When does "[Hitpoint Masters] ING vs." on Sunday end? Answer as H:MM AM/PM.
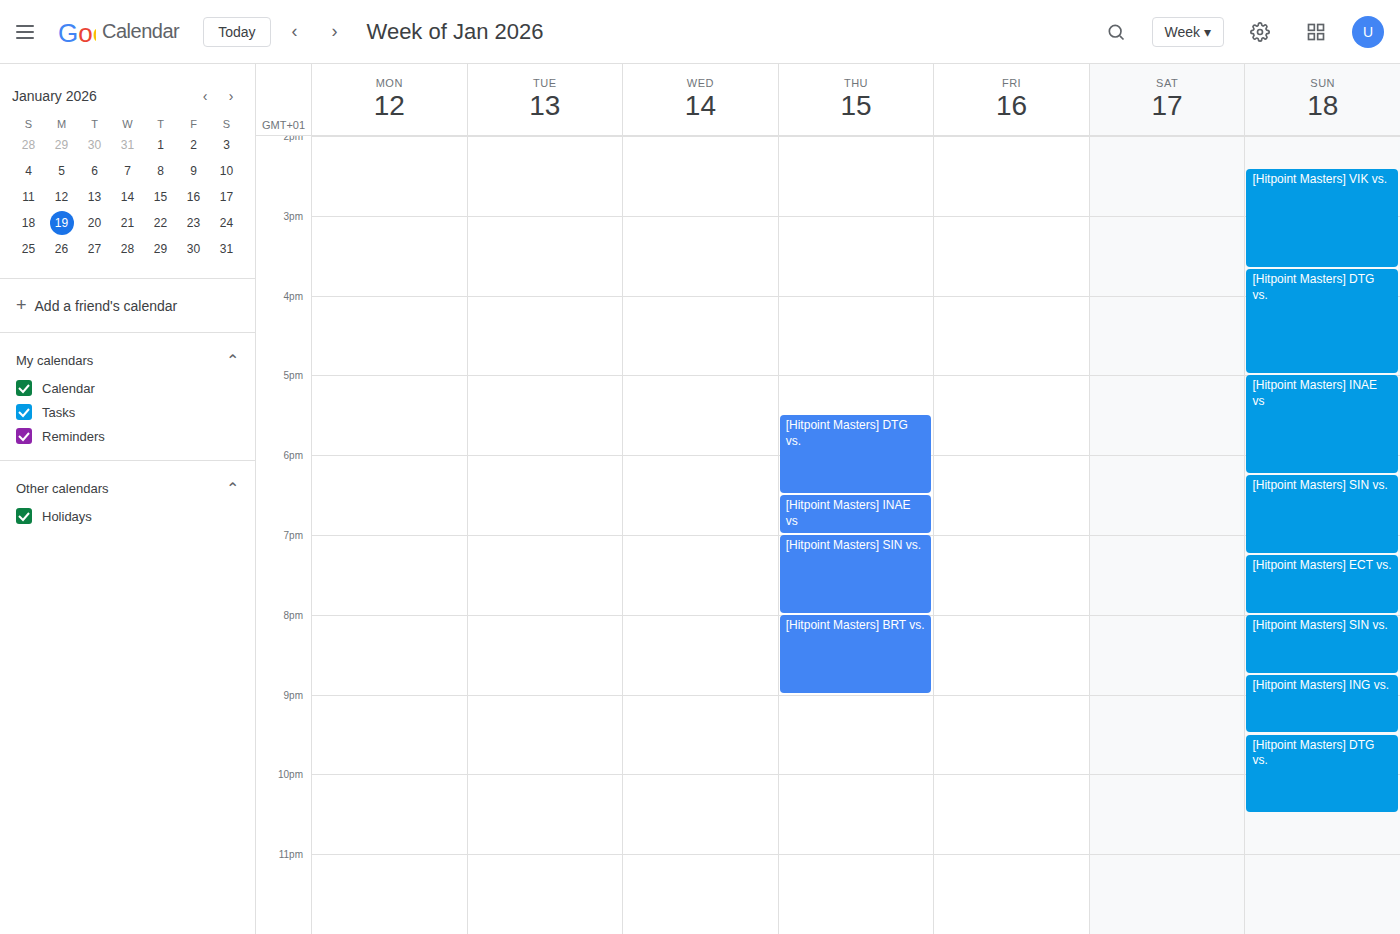
9:30 PM